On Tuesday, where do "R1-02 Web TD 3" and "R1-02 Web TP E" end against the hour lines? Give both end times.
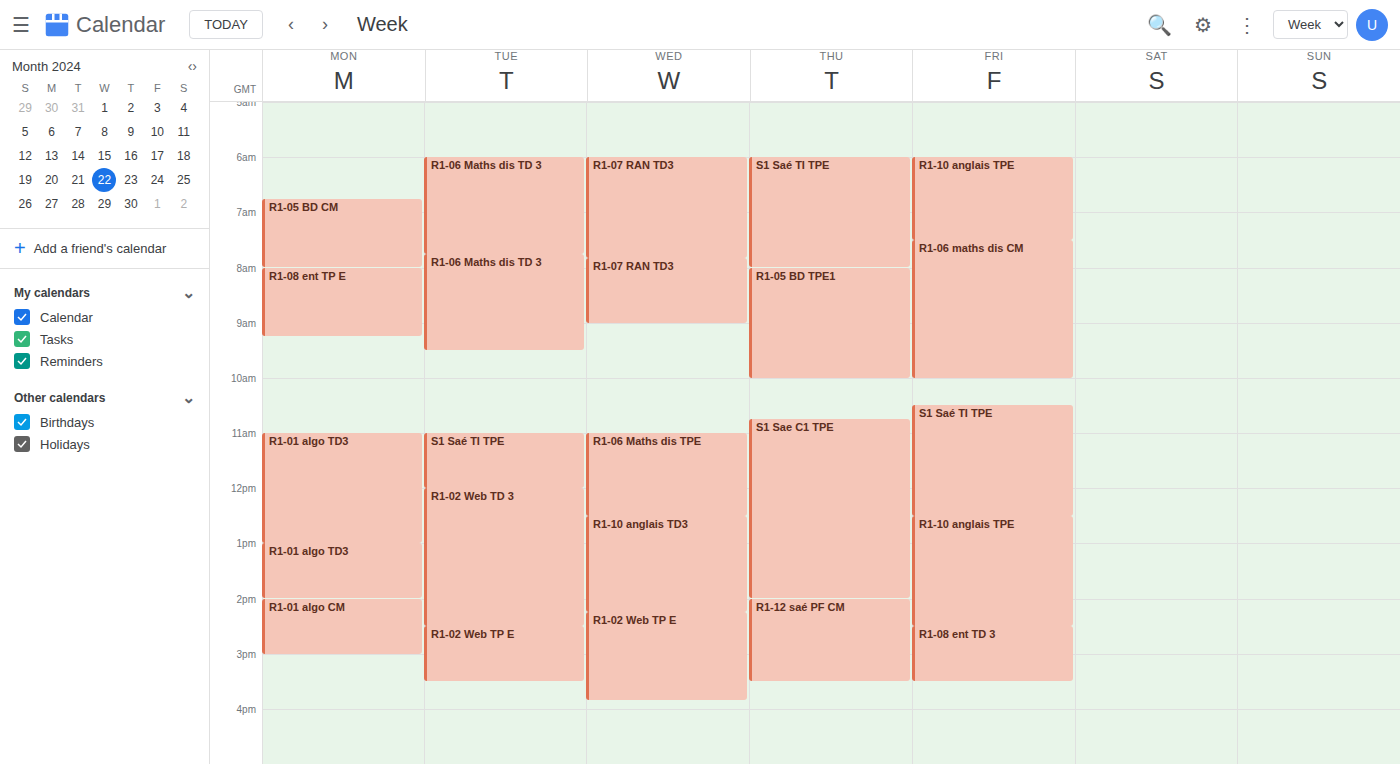
"R1-02 Web TD 3": 2:30 PM, halfway between the 2 PM and 3 PM lines. "R1-02 Web TP E": 3:30 PM, halfway between the 3 PM and 4 PM lines.